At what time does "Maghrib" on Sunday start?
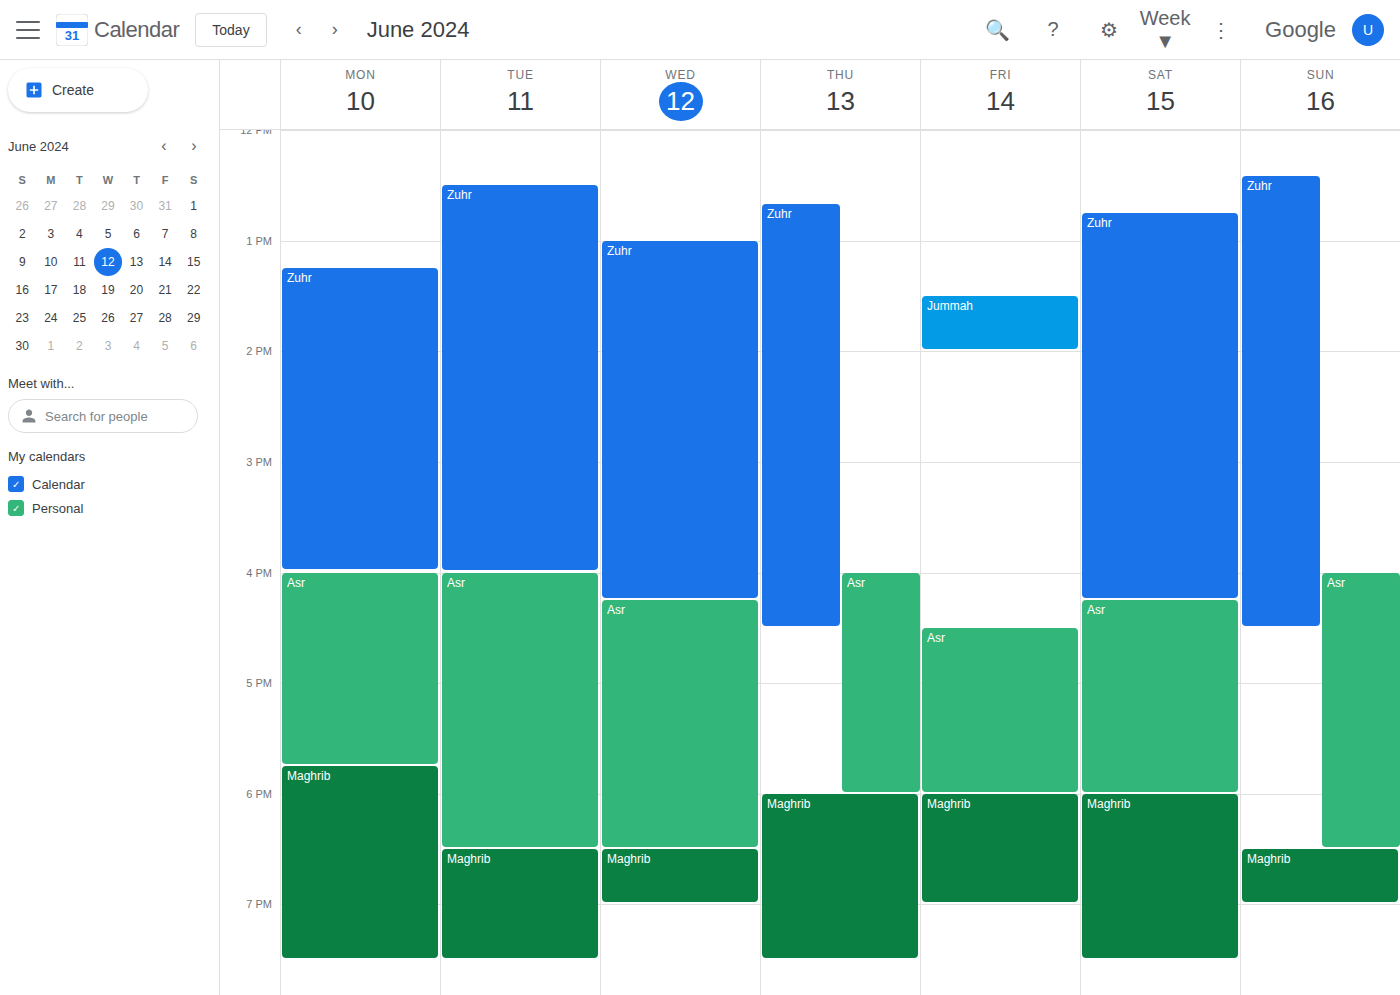
6:30 PM